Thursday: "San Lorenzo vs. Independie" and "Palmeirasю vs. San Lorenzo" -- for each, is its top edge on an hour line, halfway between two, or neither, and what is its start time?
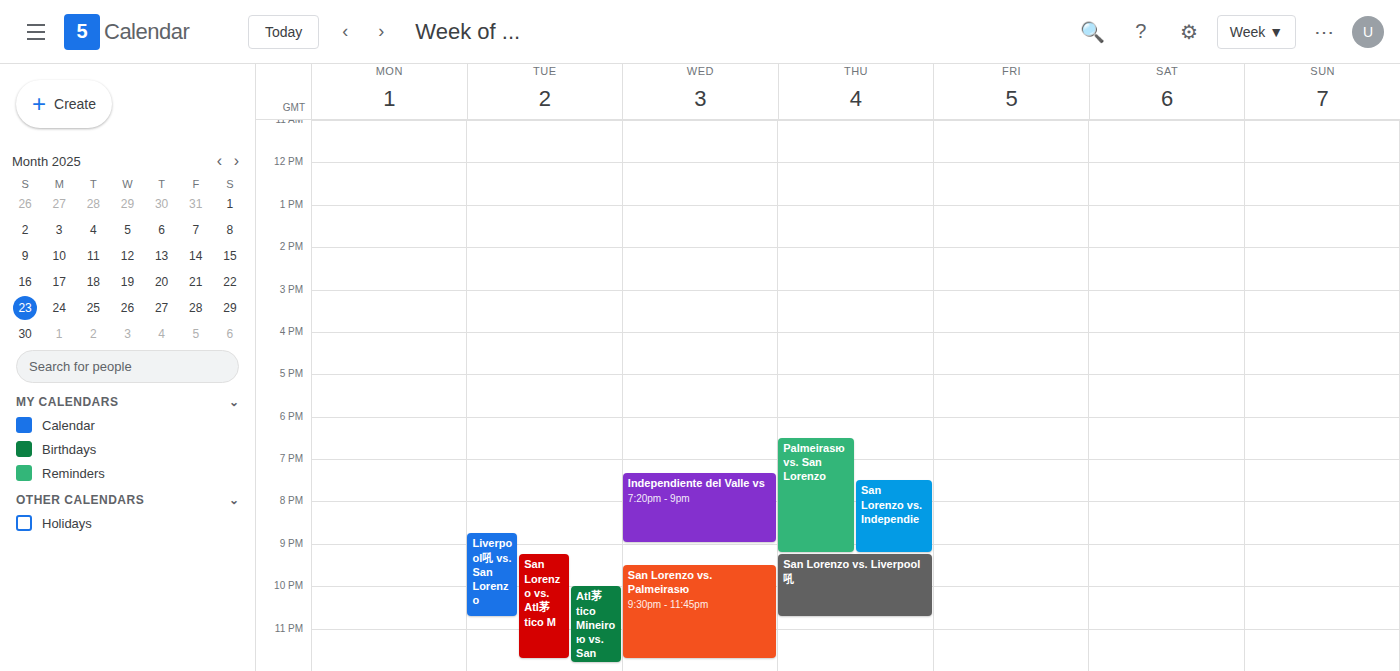
"San Lorenzo vs. Independie": 7:30 PM, halfway between the 7 PM and 8 PM lines. "Palmeirasю vs. San Lorenzo": 6:30 PM, halfway between the 6 PM and 7 PM lines.